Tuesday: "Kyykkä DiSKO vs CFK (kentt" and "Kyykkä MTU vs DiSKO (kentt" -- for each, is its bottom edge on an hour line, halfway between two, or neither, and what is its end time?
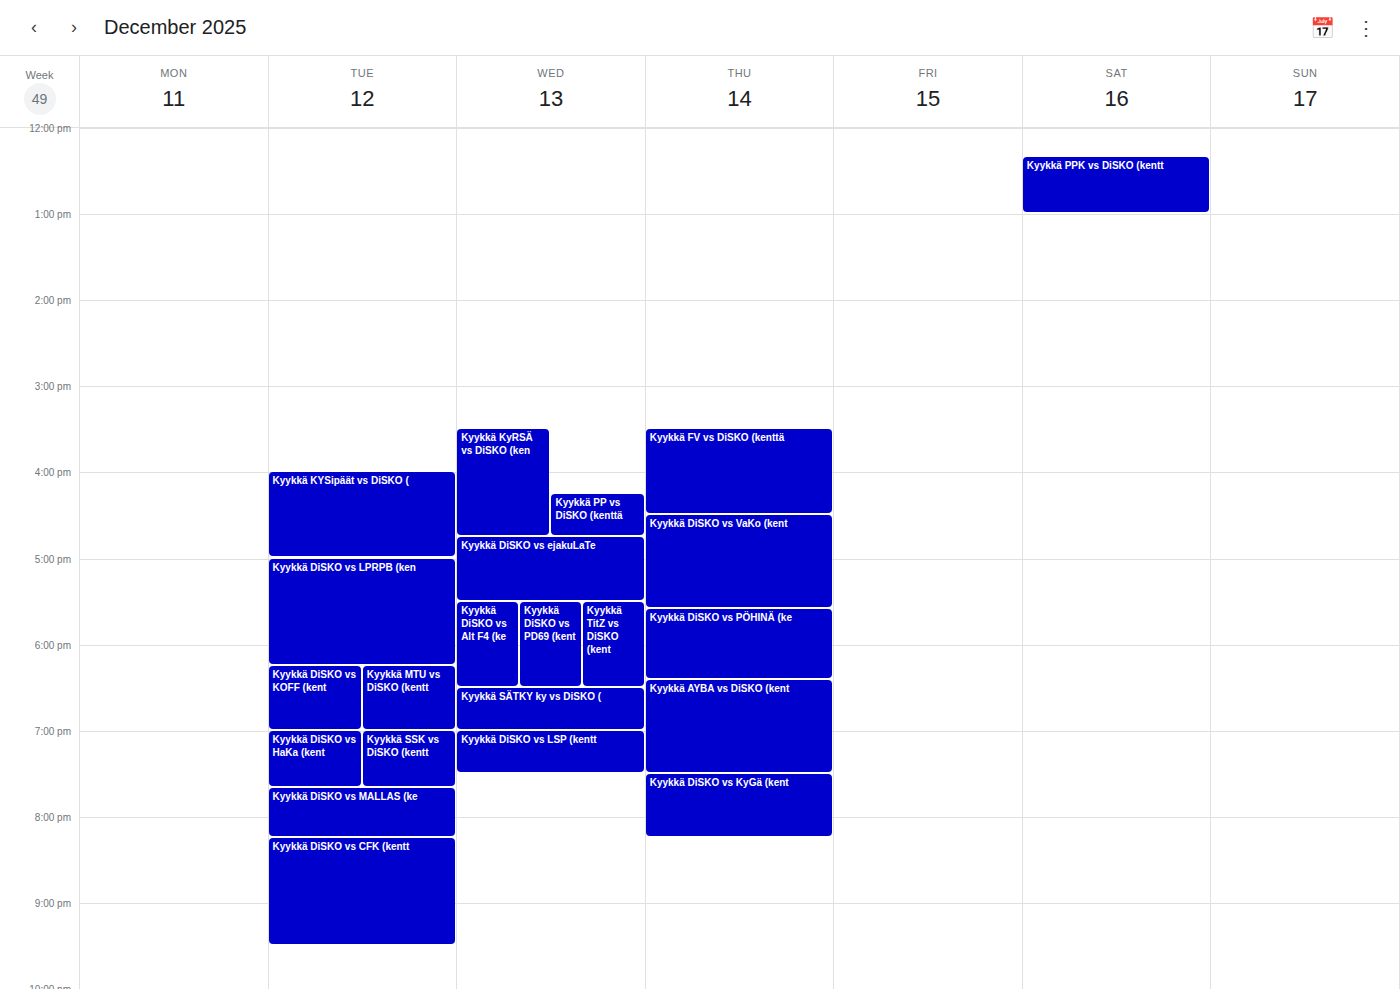
"Kyykkä DiSKO vs CFK (kentt": 9:30 PM, halfway between the 9 PM and 10 PM lines. "Kyykkä MTU vs DiSKO (kentt": 7:00 PM, exactly on the 7 PM line.